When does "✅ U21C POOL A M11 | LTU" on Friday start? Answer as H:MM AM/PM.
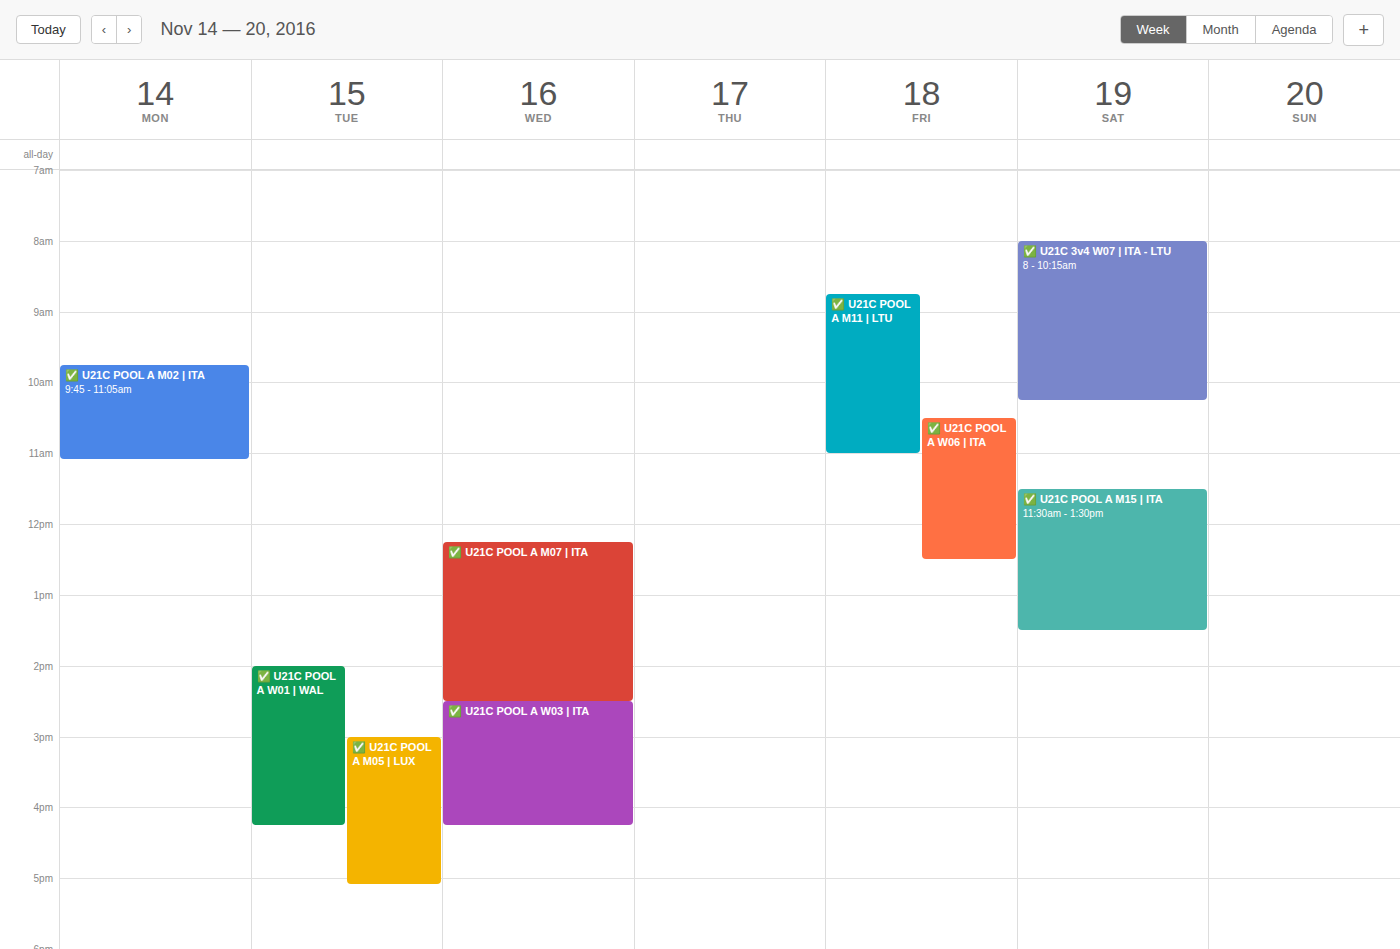
8:45 AM